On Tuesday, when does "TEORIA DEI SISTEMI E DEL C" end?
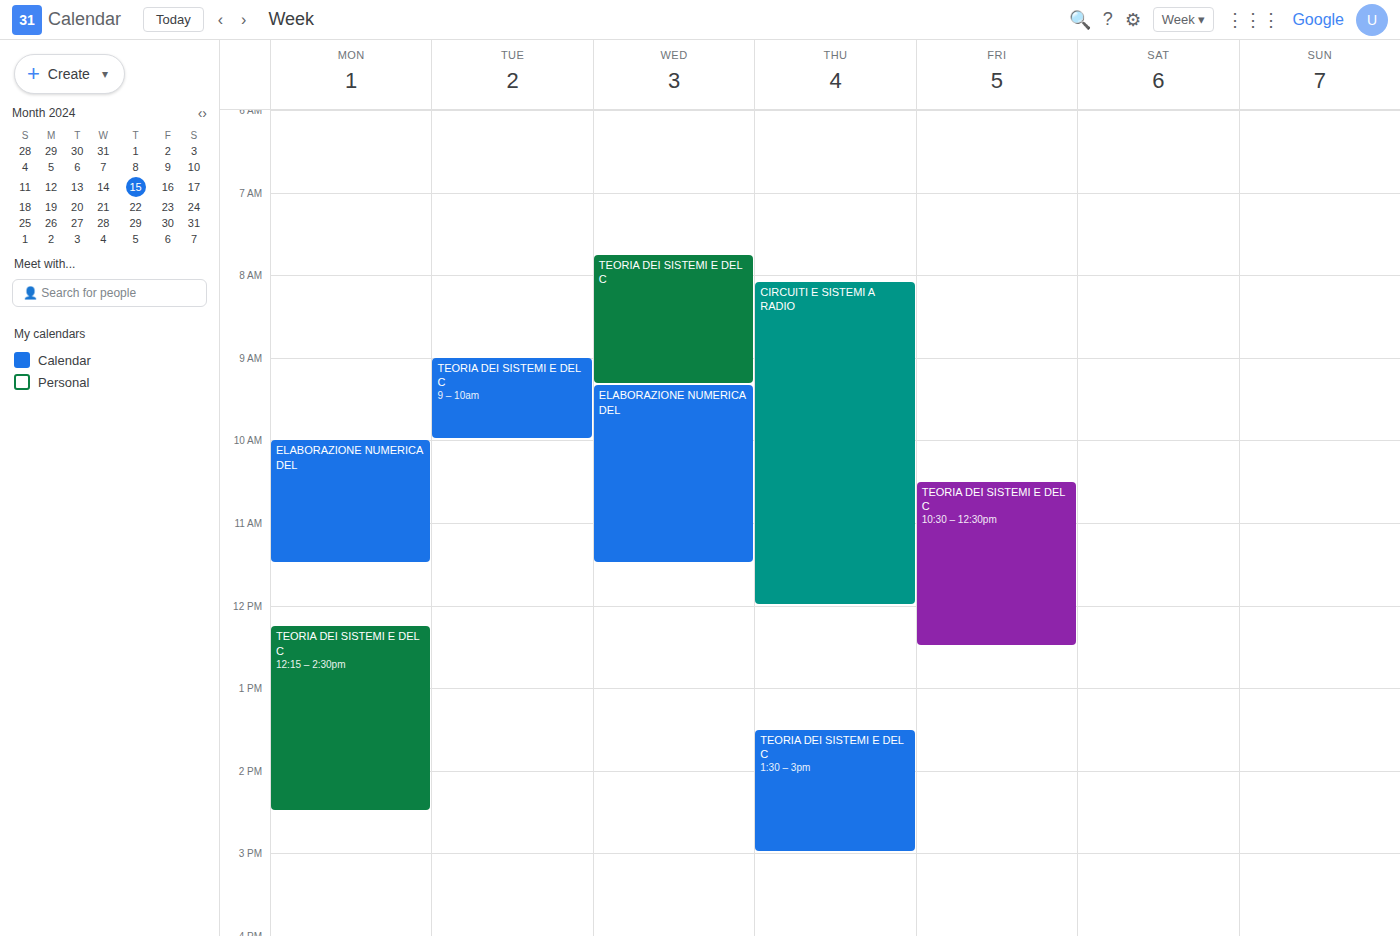
10:00 AM